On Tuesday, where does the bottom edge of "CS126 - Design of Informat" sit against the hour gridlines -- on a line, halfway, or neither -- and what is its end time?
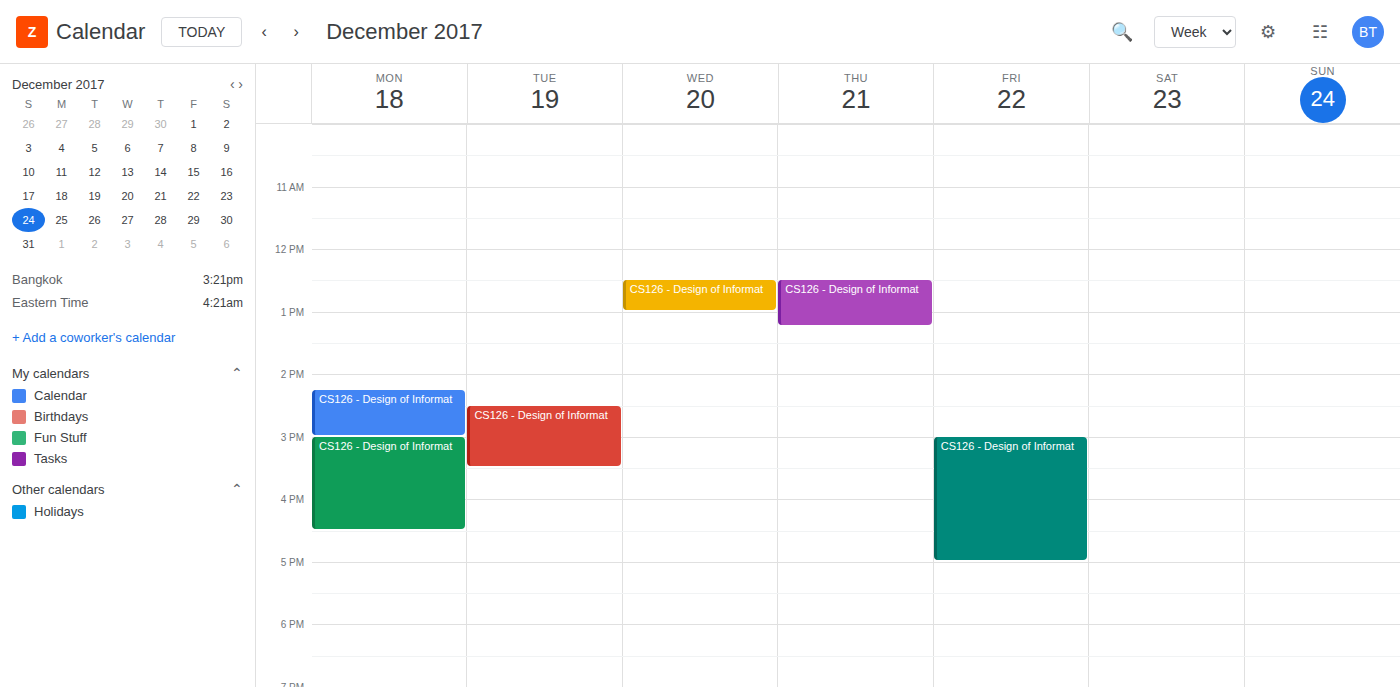
15:30 -- halfway between the 15:00 and 16:00 lines.